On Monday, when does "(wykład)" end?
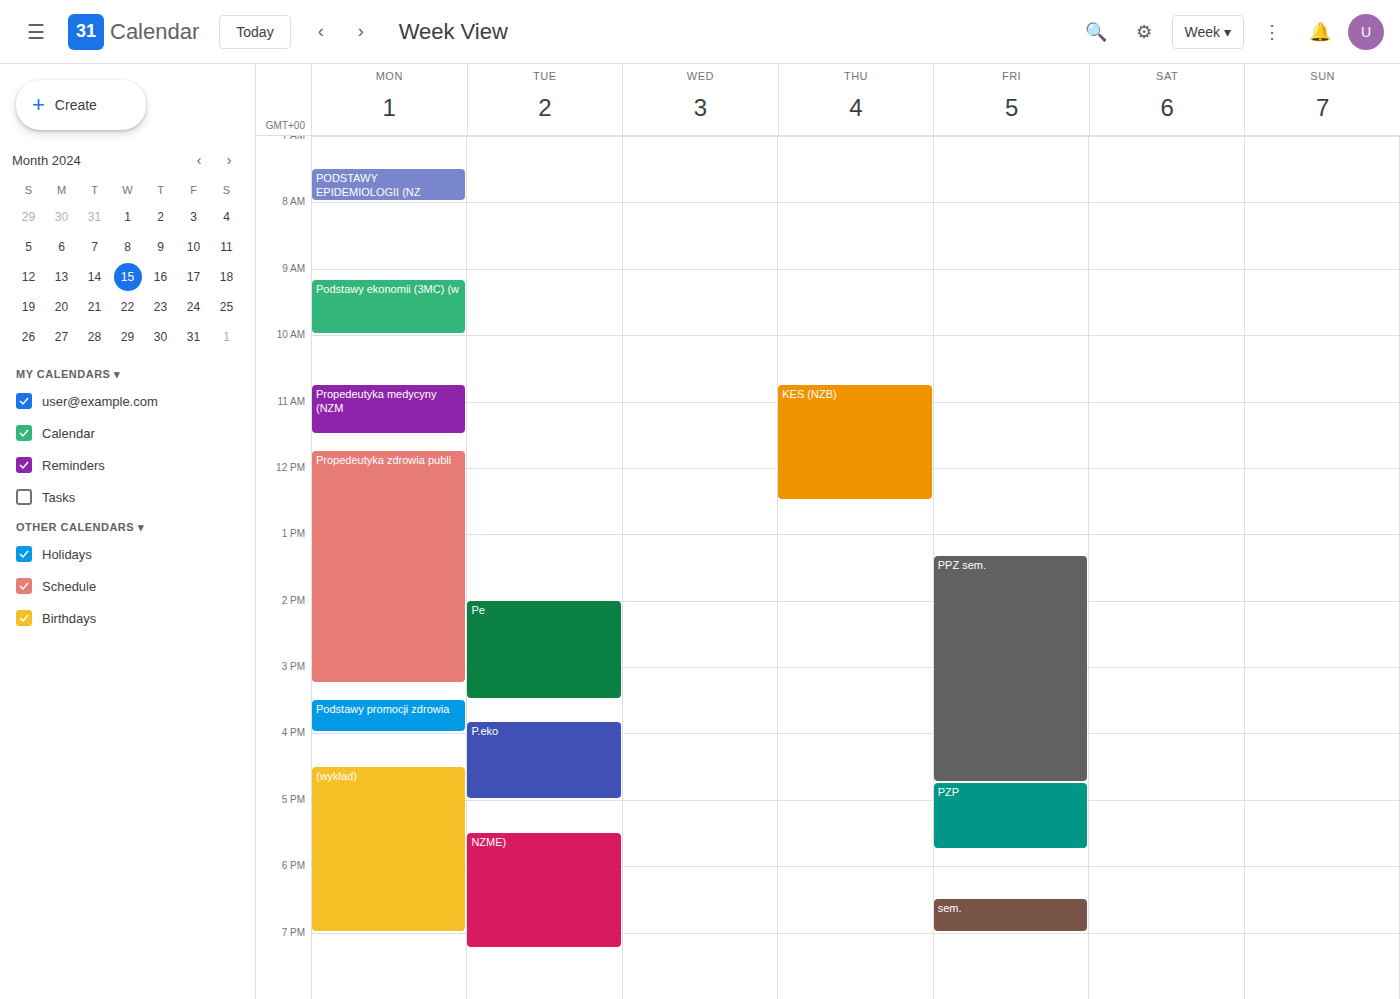
7:00 PM